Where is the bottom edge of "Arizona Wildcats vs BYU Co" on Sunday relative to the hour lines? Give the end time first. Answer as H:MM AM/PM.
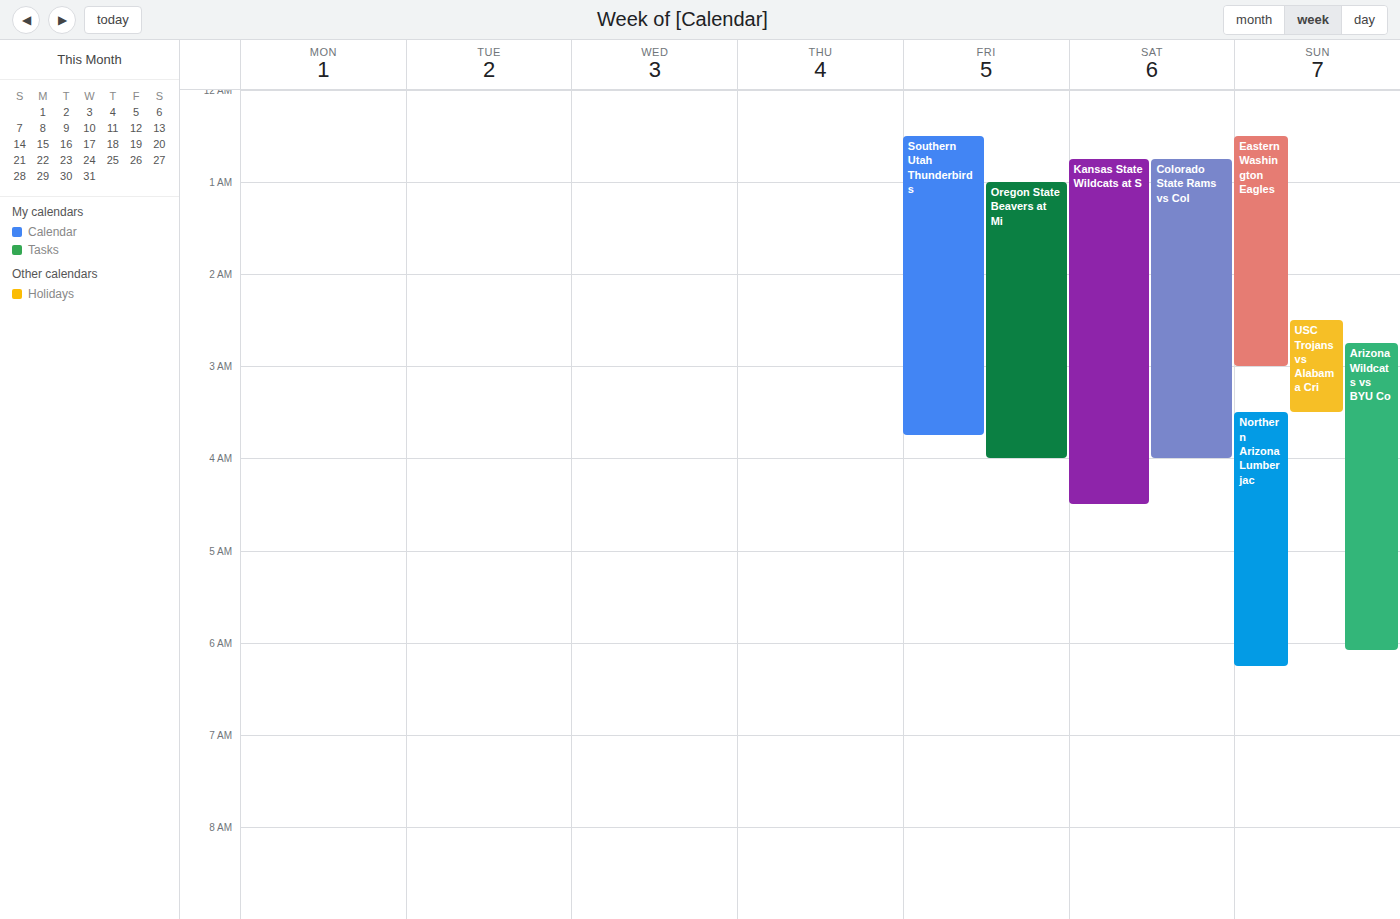
6:05 AM -- neither: 5 minutes below the 6 AM line and 55 minutes above the 7 AM line.